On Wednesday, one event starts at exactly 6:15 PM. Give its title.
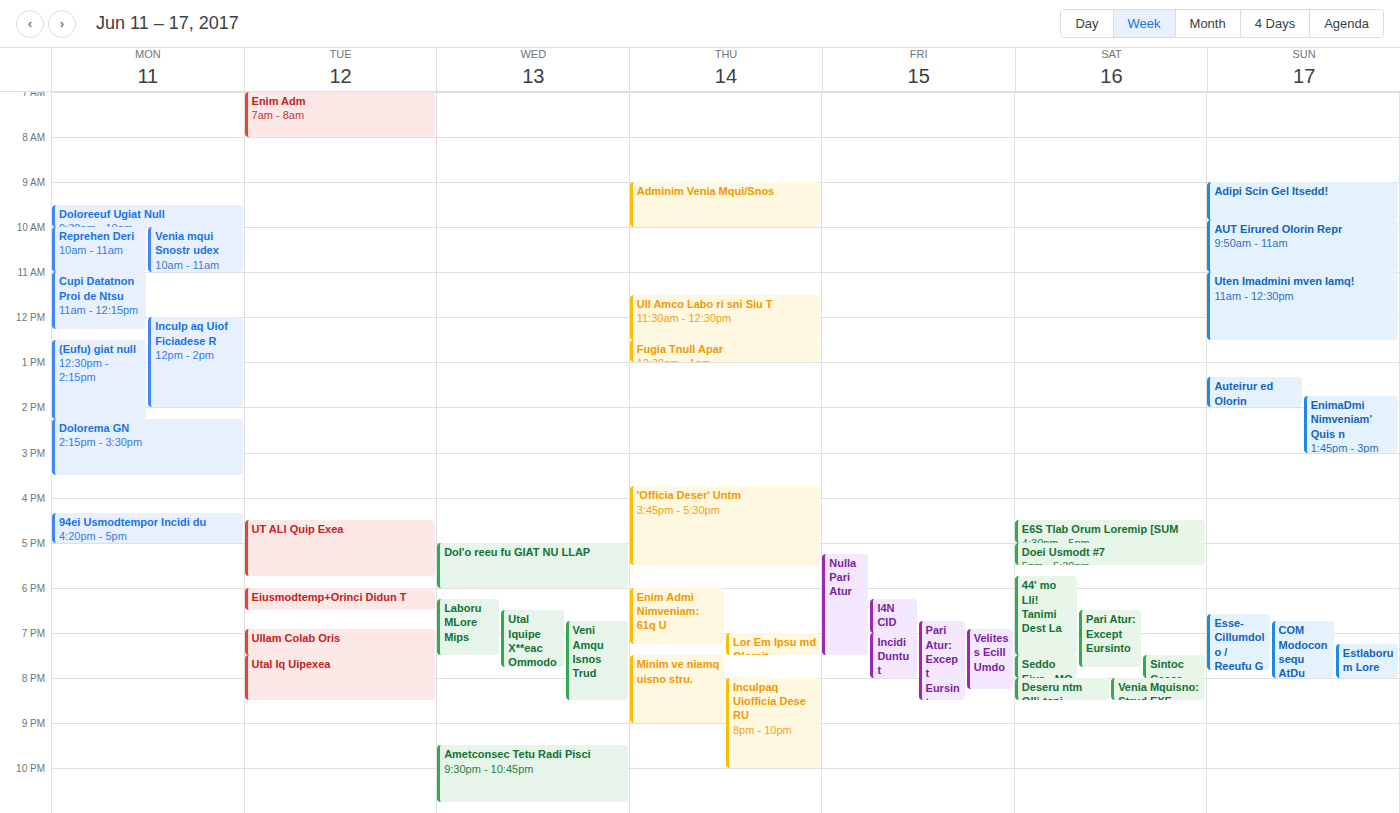
"Laboru MLore Mips"